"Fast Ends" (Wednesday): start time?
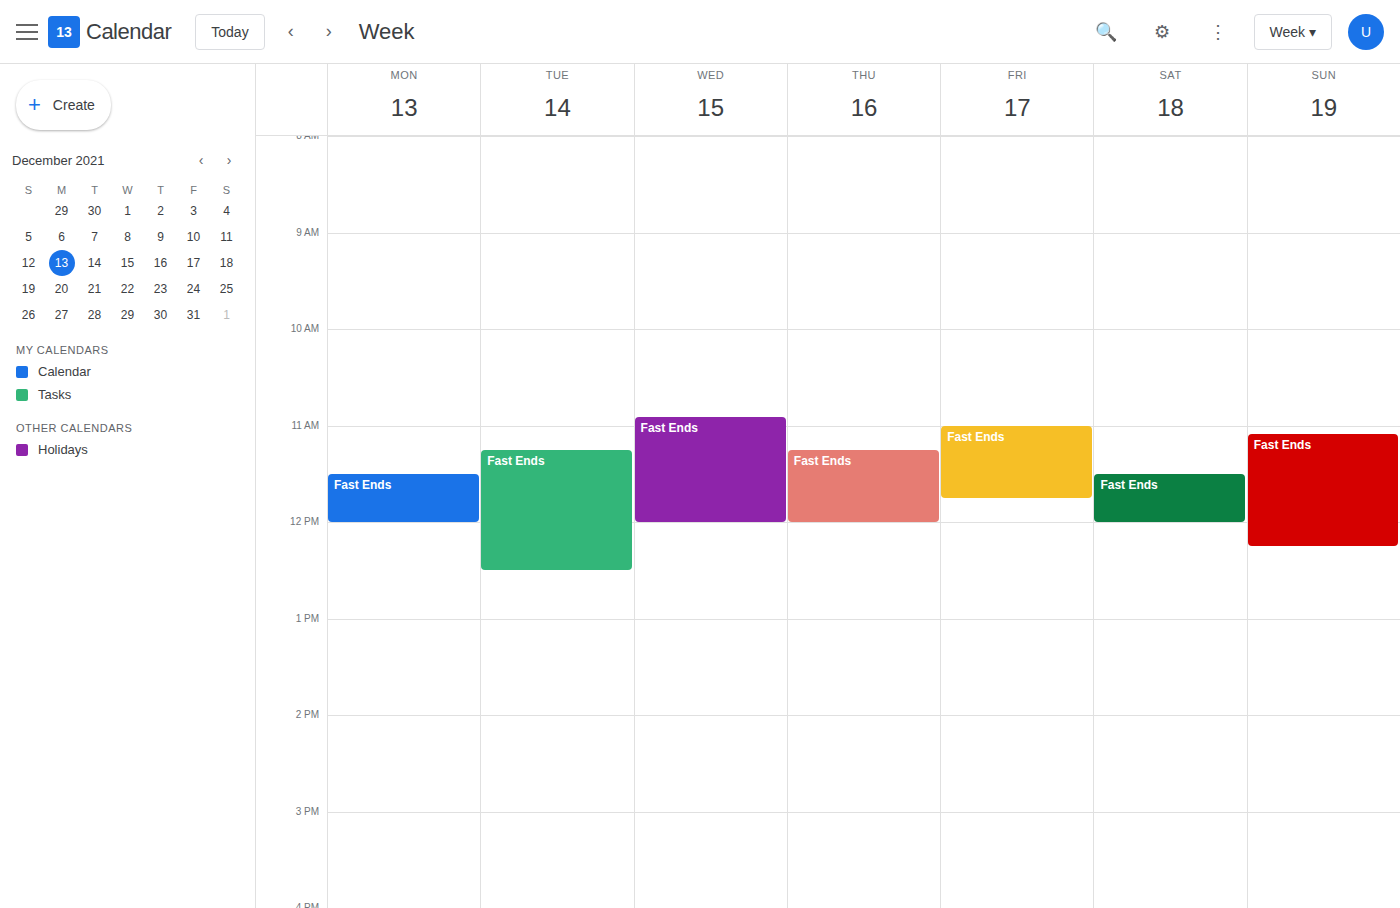
10:55 AM